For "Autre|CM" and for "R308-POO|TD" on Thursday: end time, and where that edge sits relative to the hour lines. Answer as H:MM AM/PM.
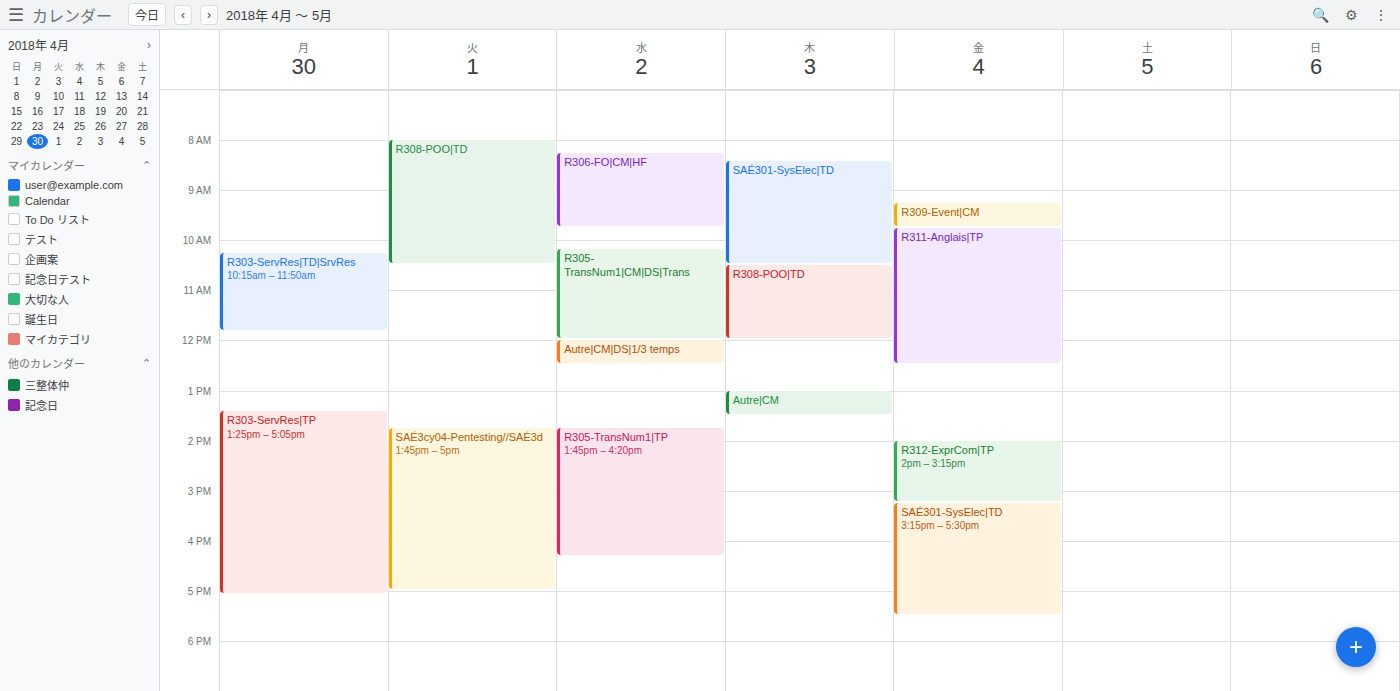
"Autre|CM": 1:30 PM, halfway between the 1 PM and 2 PM lines. "R308-POO|TD": 12:00 PM, exactly on the 12 PM line.